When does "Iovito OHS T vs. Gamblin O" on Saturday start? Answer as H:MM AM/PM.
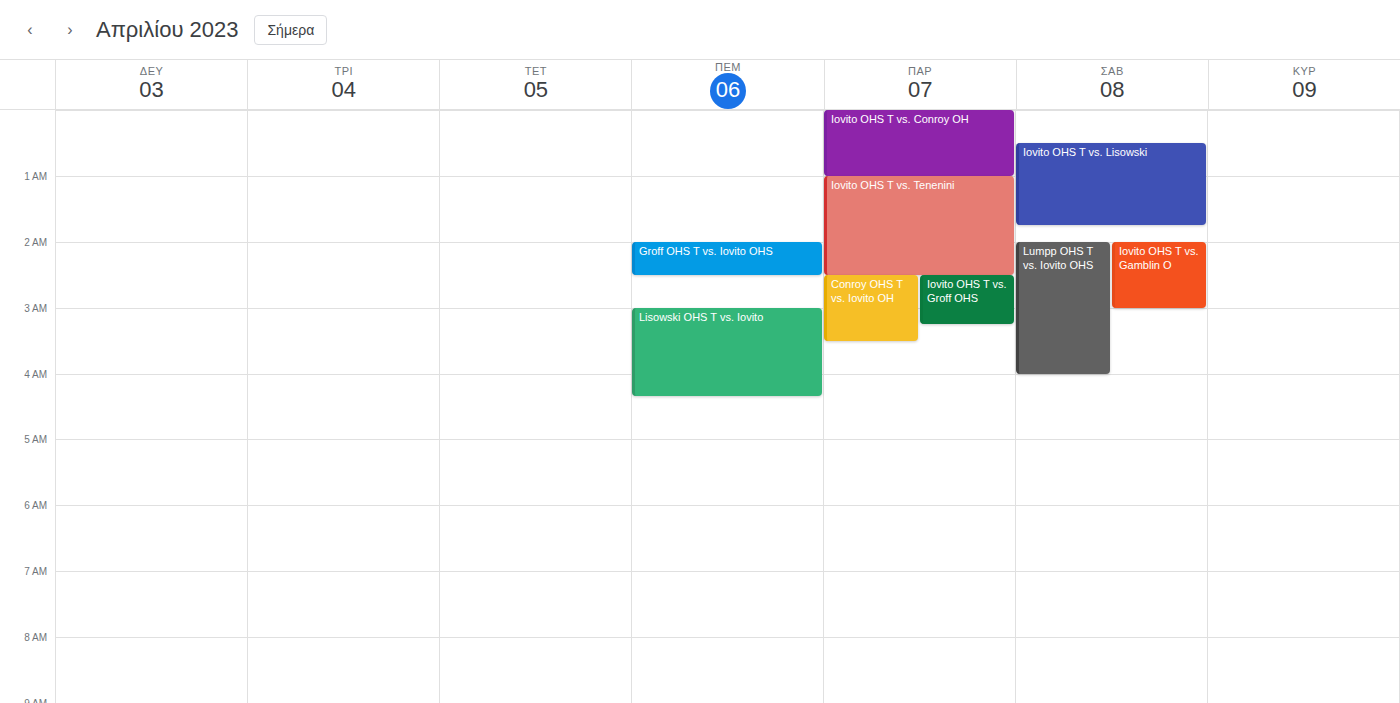
2:00 AM